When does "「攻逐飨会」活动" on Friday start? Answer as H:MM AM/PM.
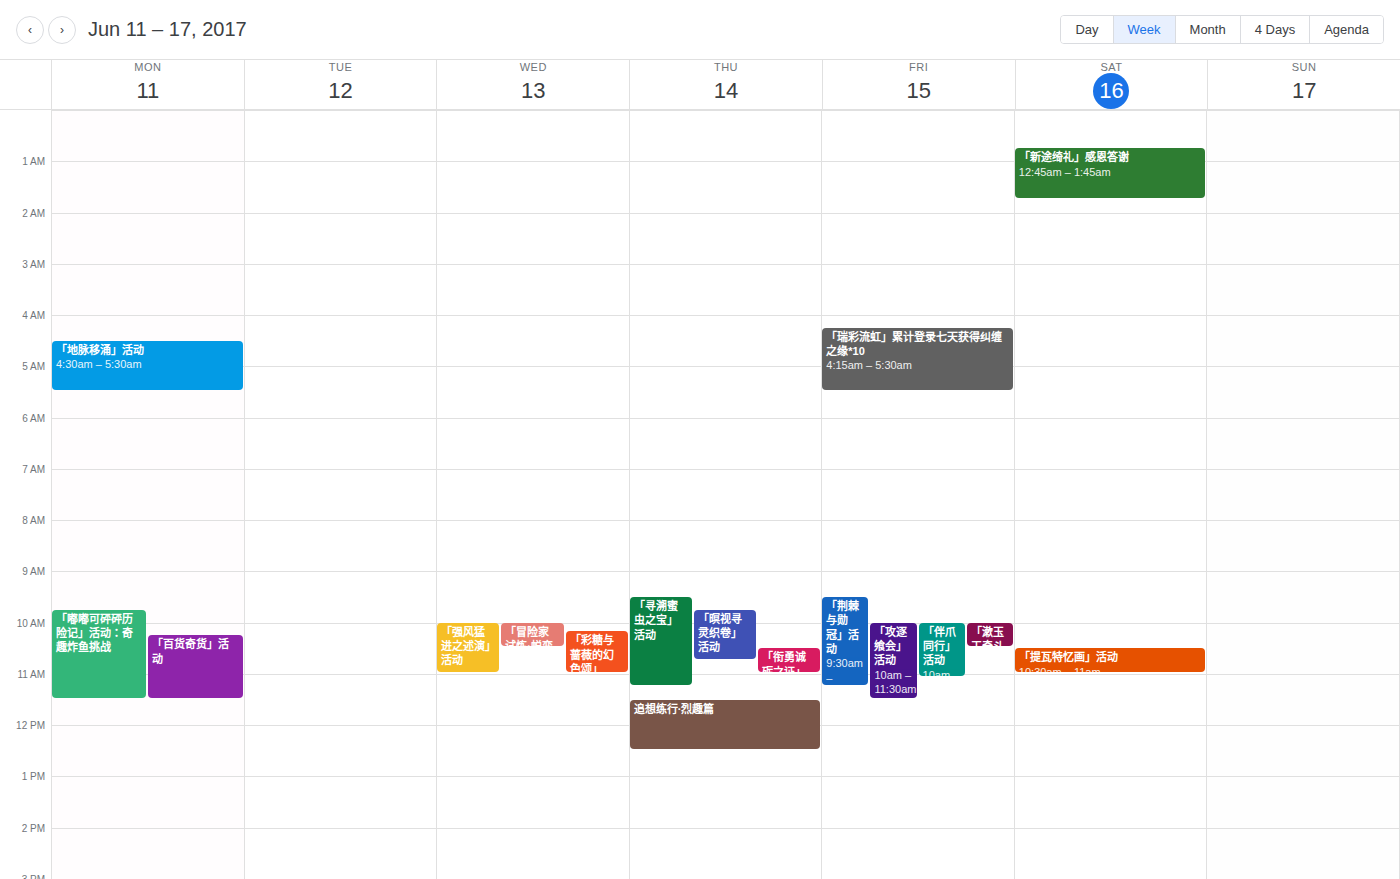
10:00 AM